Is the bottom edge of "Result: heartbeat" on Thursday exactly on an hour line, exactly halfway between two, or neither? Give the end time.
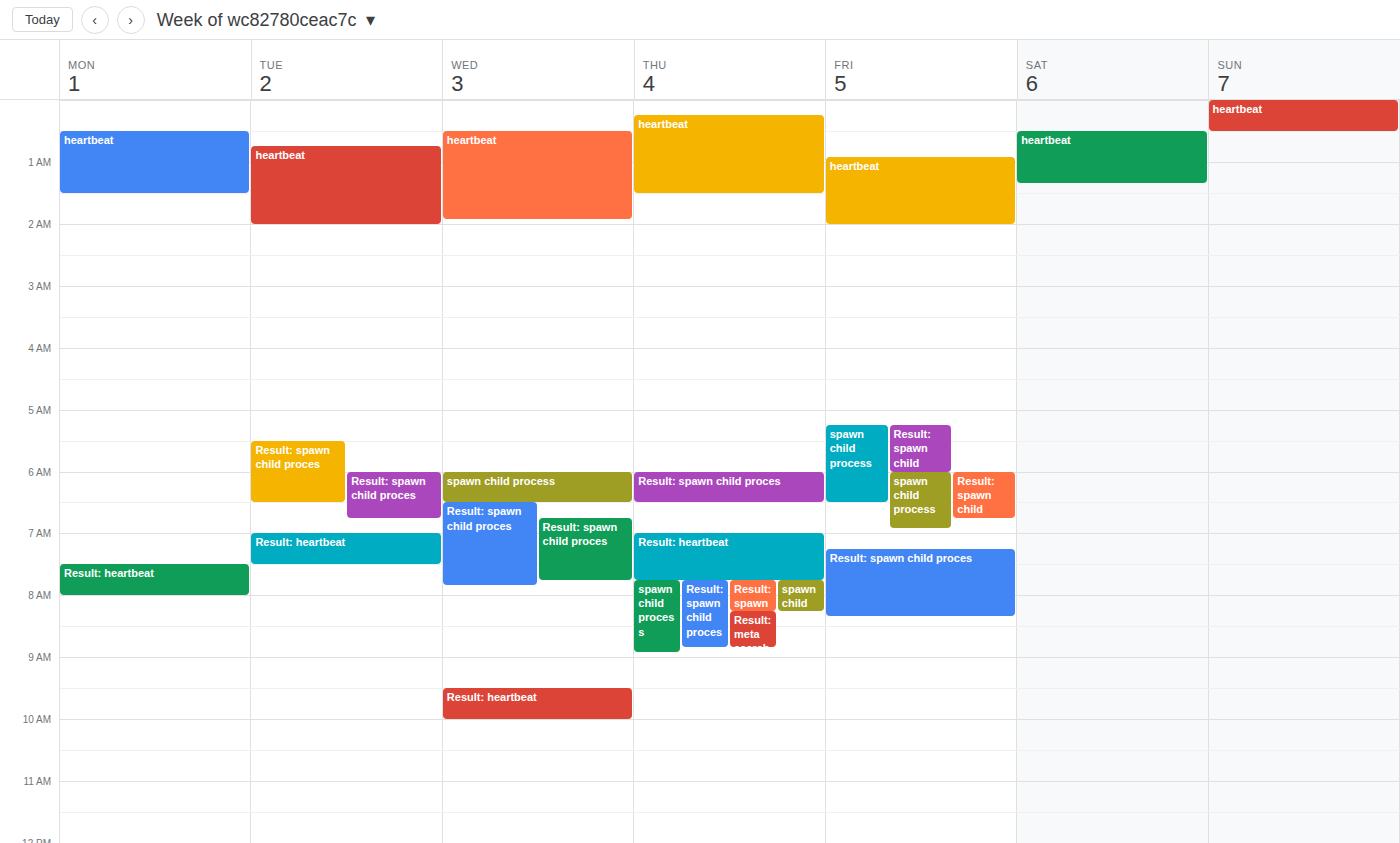
07:45 -- neither: three quarters of the way from the 07:00 line to the 08:00 line.